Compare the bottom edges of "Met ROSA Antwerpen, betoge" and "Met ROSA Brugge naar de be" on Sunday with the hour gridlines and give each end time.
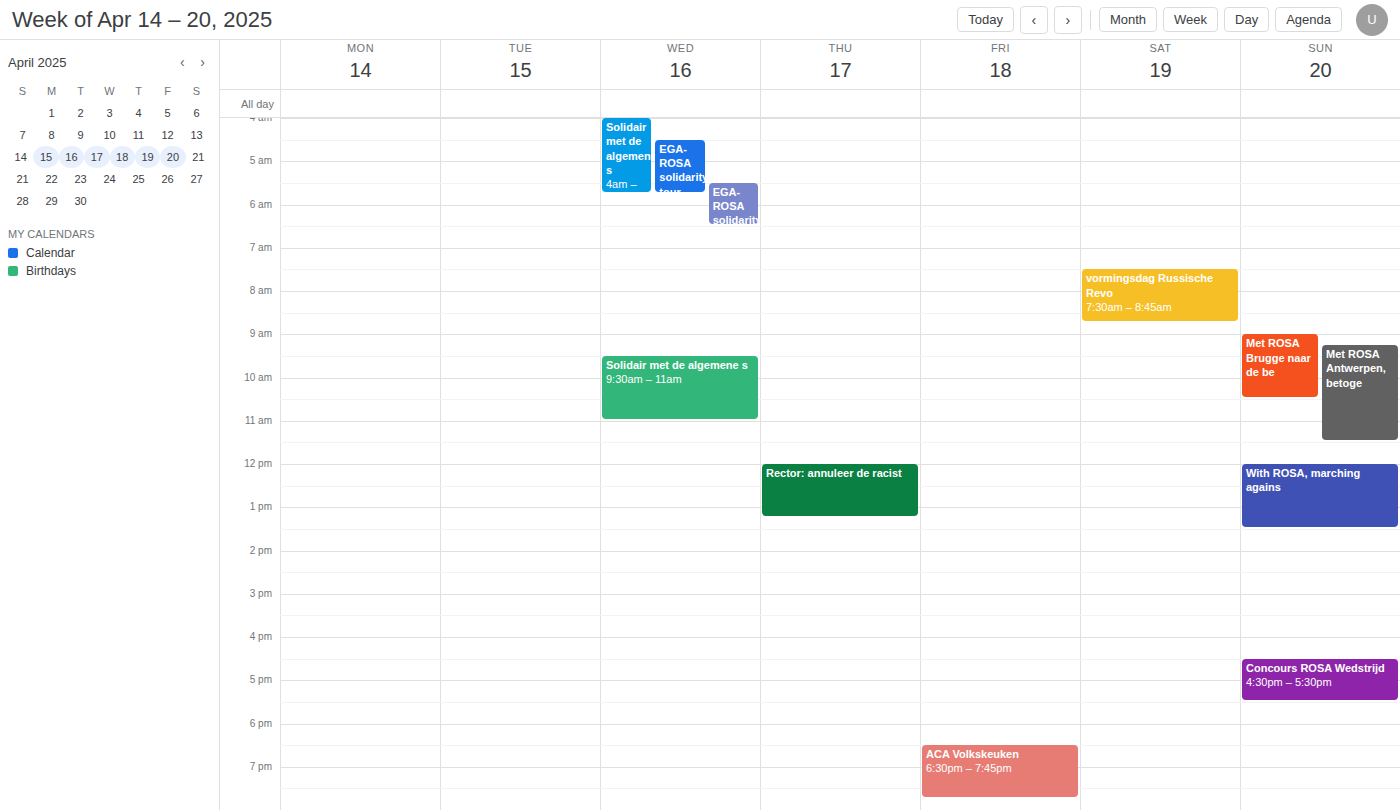
"Met ROSA Antwerpen, betoge": 11:30 AM, halfway between the 11 AM and 12 PM lines. "Met ROSA Brugge naar de be": 10:30 AM, halfway between the 10 AM and 11 AM lines.